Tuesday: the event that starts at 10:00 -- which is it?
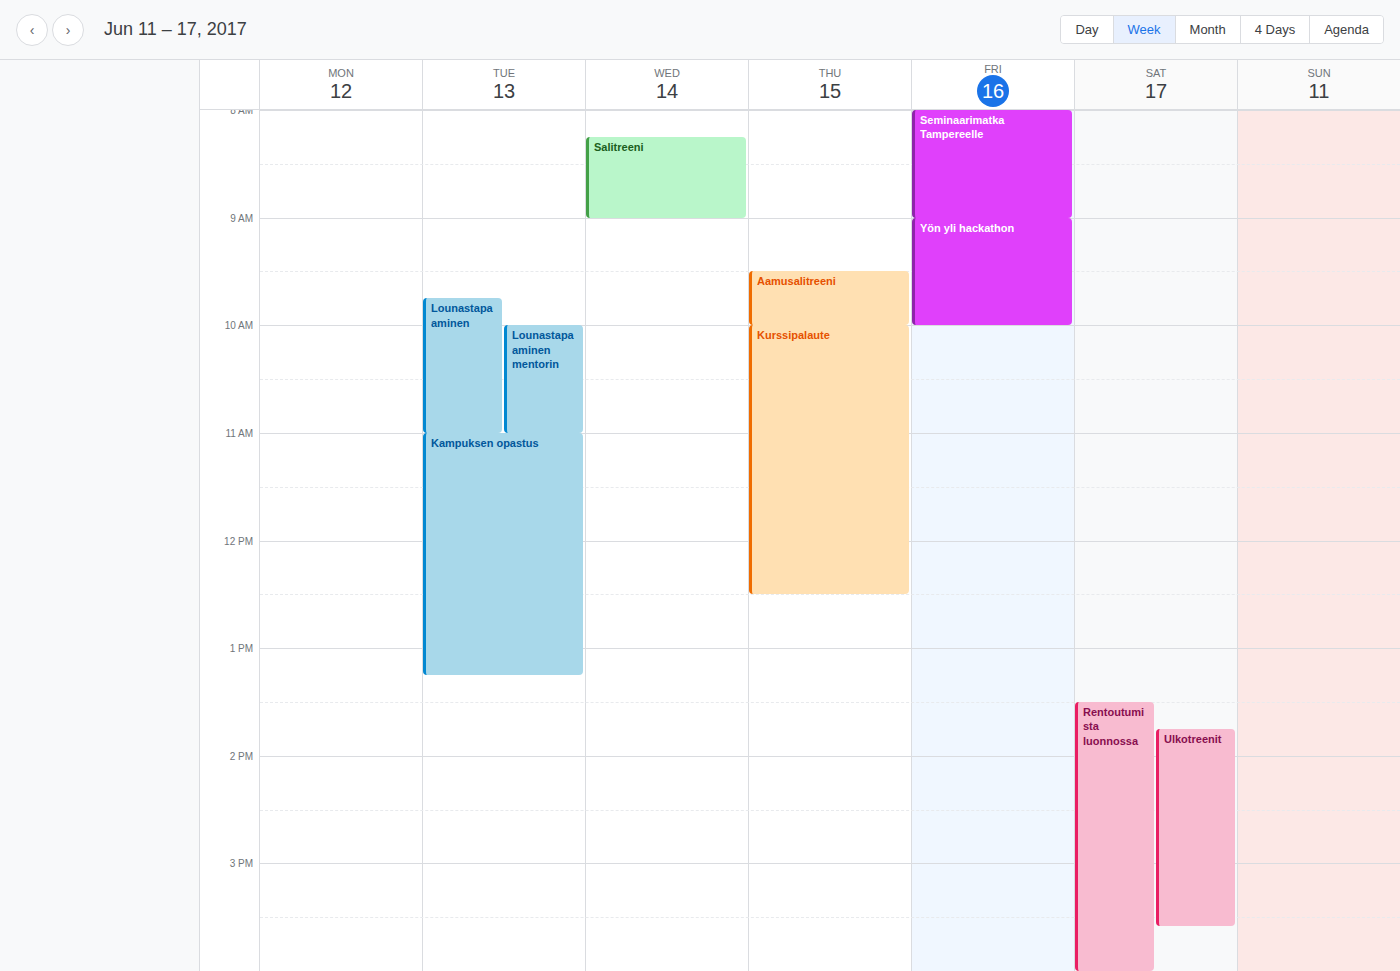
"Lounastapaaminen mentorin"